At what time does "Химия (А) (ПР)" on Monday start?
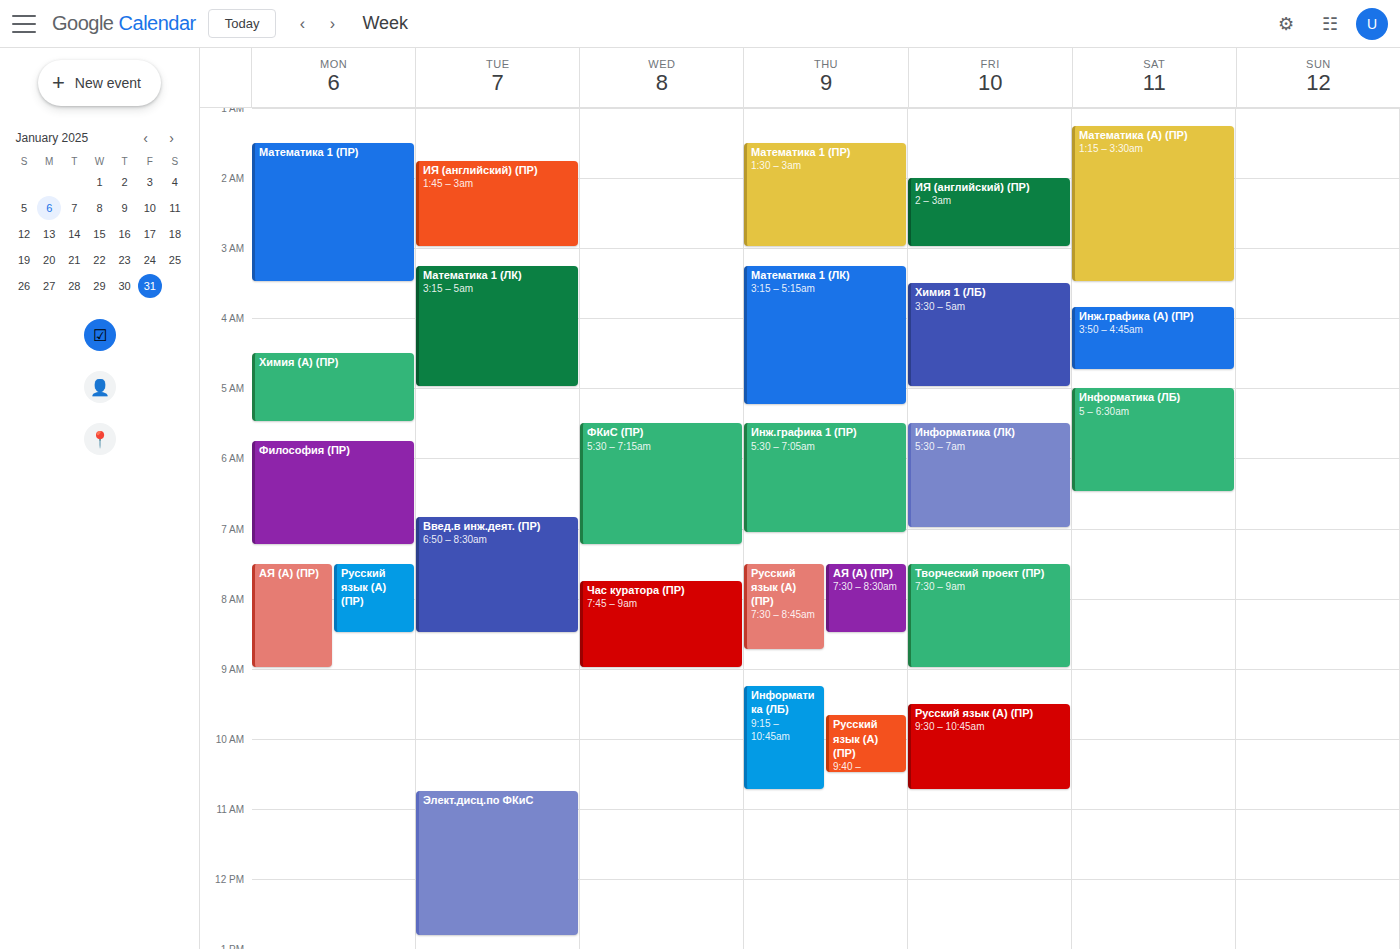
4:30 AM